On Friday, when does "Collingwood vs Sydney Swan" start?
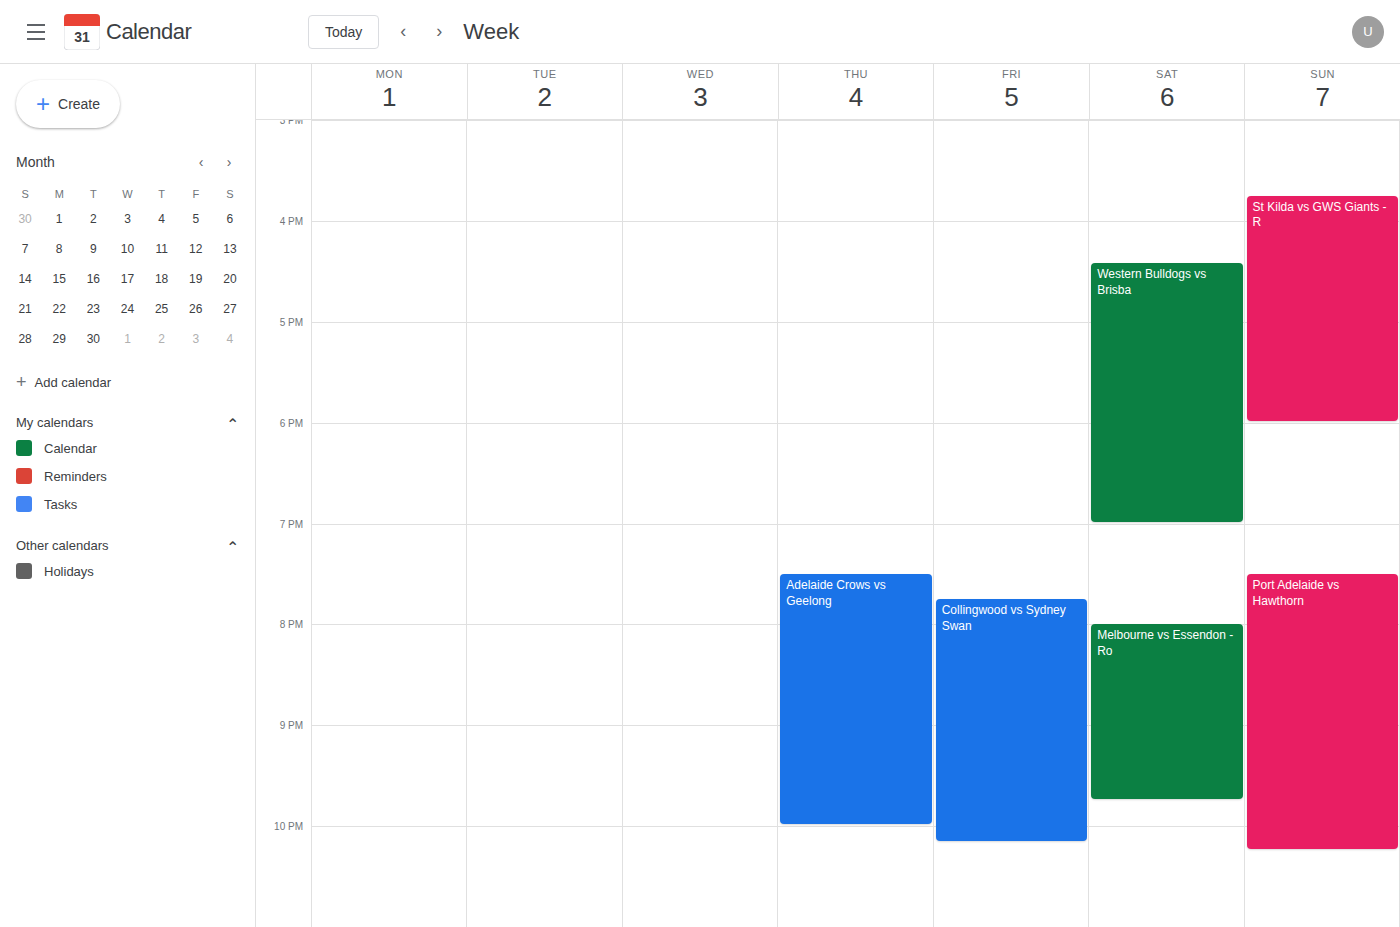
7:45 PM